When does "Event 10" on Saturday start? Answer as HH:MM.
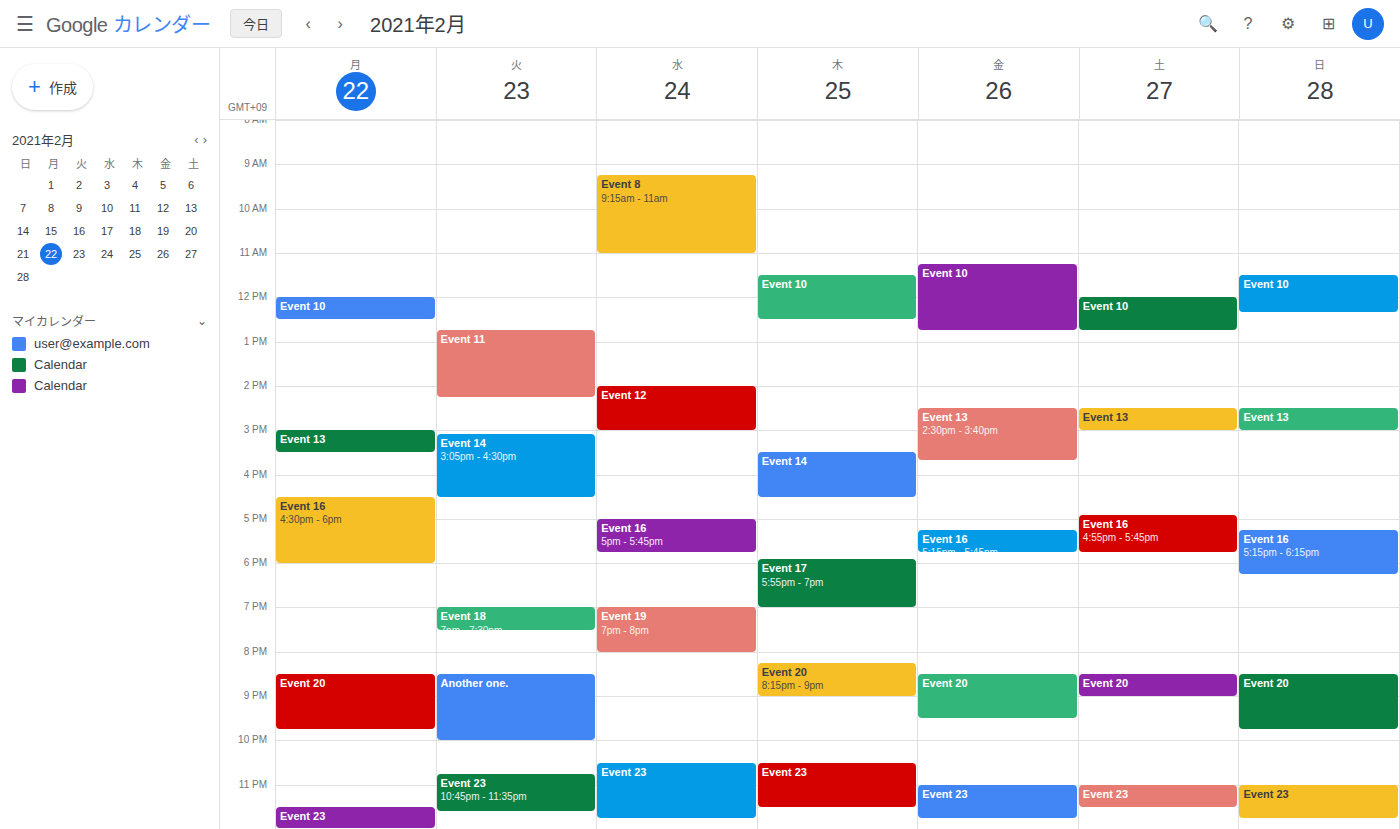
12:00